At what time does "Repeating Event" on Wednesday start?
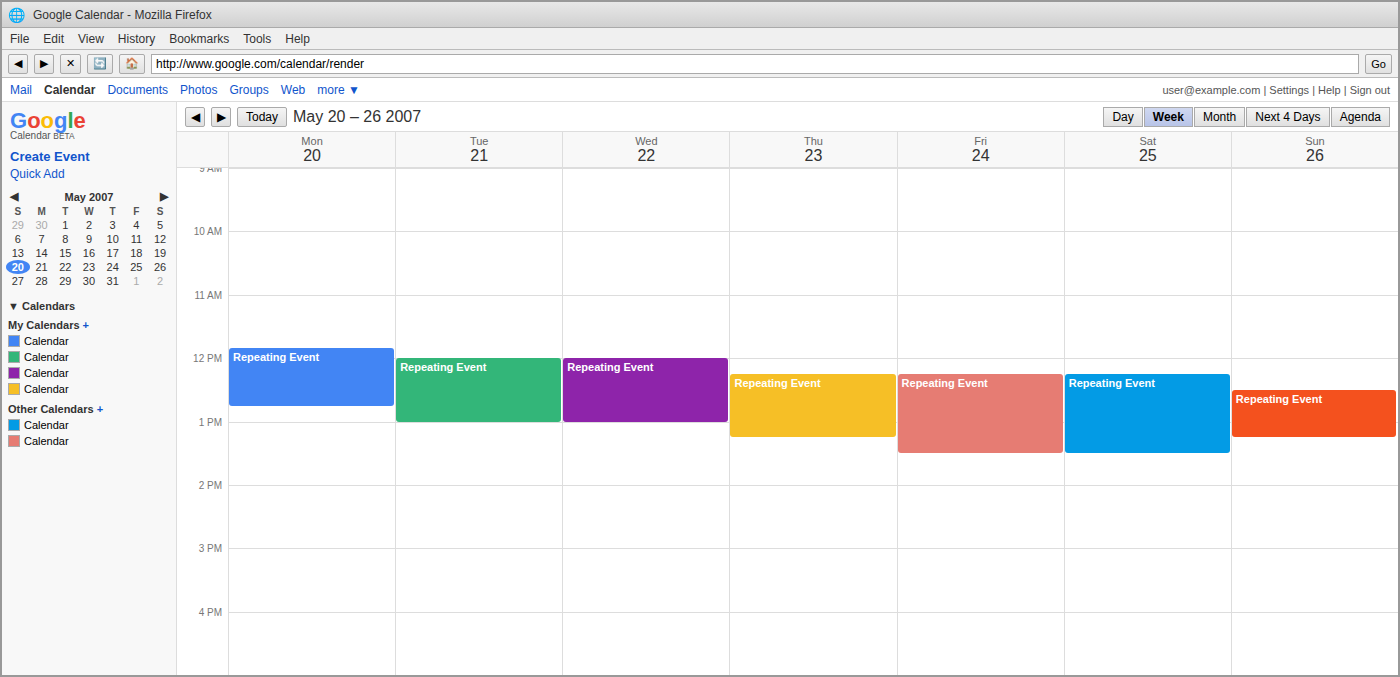
12:00 PM